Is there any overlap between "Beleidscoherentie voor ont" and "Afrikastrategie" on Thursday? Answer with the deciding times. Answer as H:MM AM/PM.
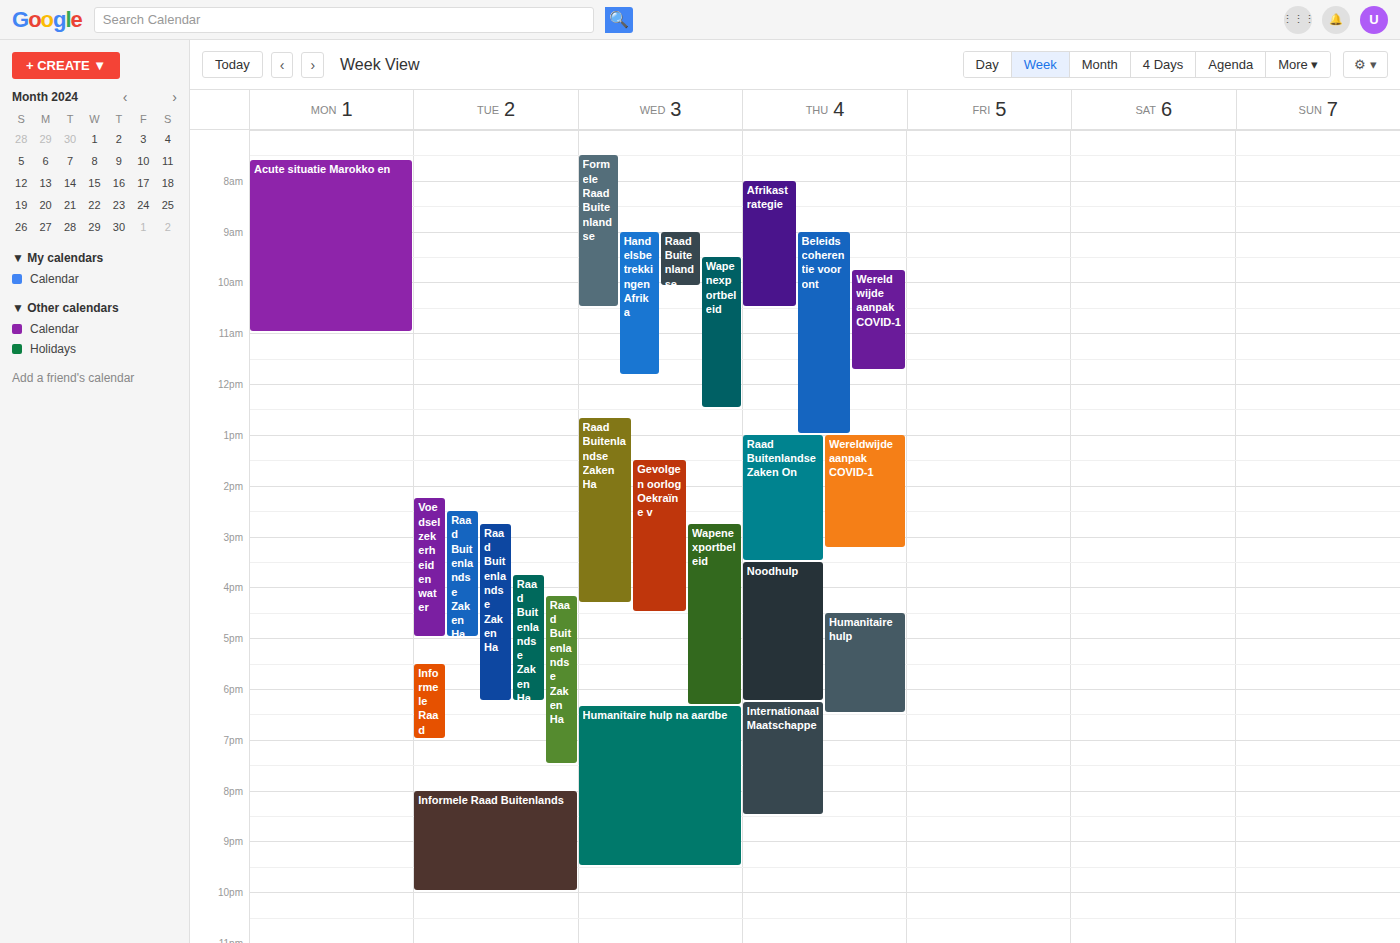
"Beleidscoherentie voor ont" starts at 9:00 AM, before "Afrikastrategie" ends at 10:30 AM -- they overlap.